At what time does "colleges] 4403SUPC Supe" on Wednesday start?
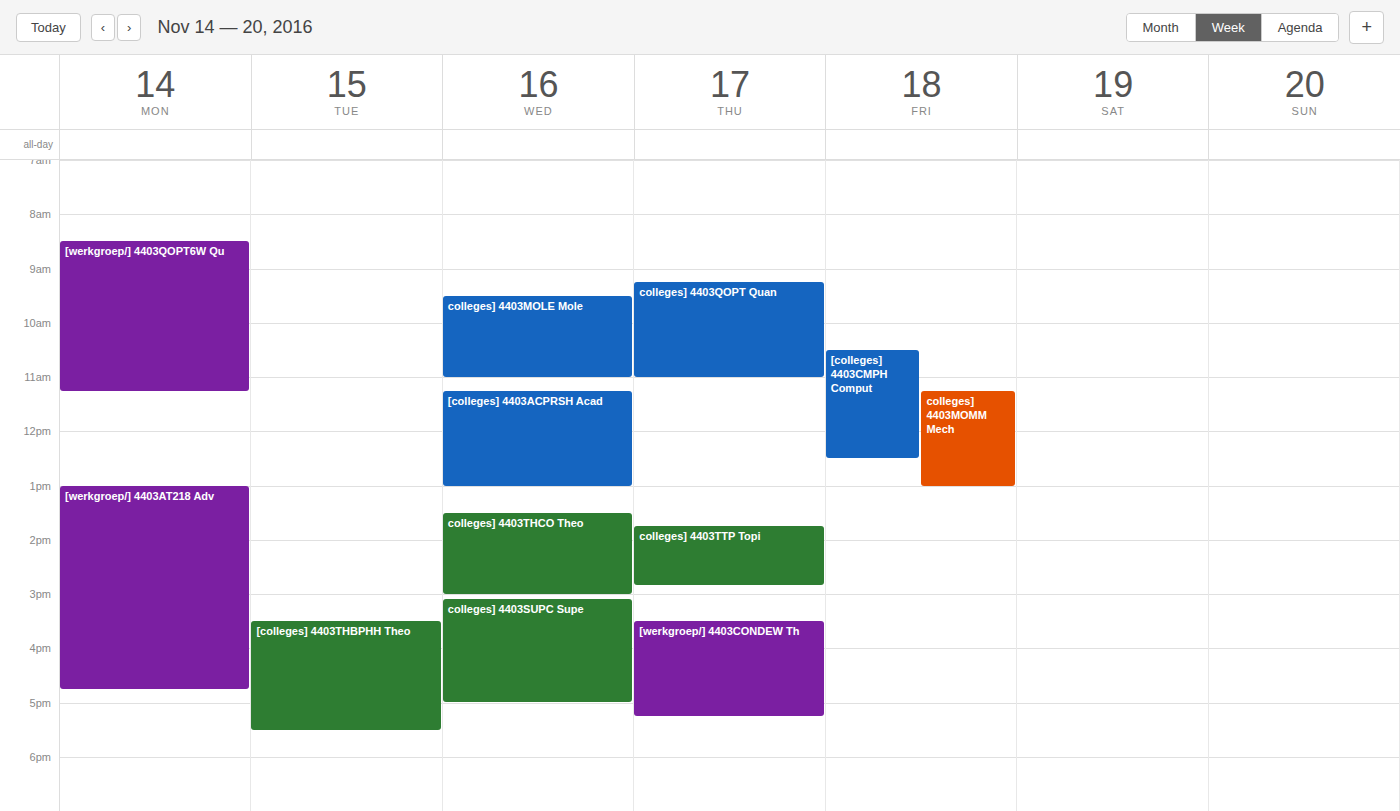
3:05 PM